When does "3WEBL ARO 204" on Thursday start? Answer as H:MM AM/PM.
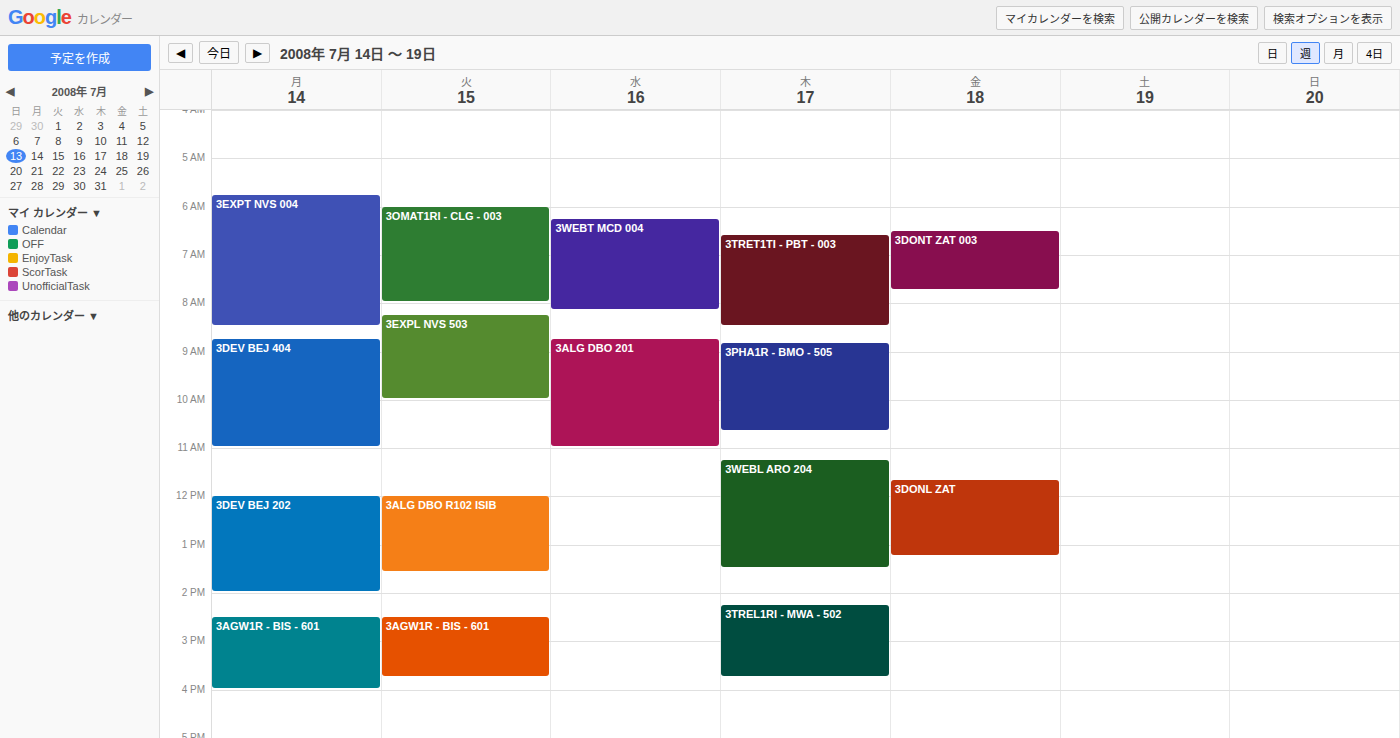
11:15 AM